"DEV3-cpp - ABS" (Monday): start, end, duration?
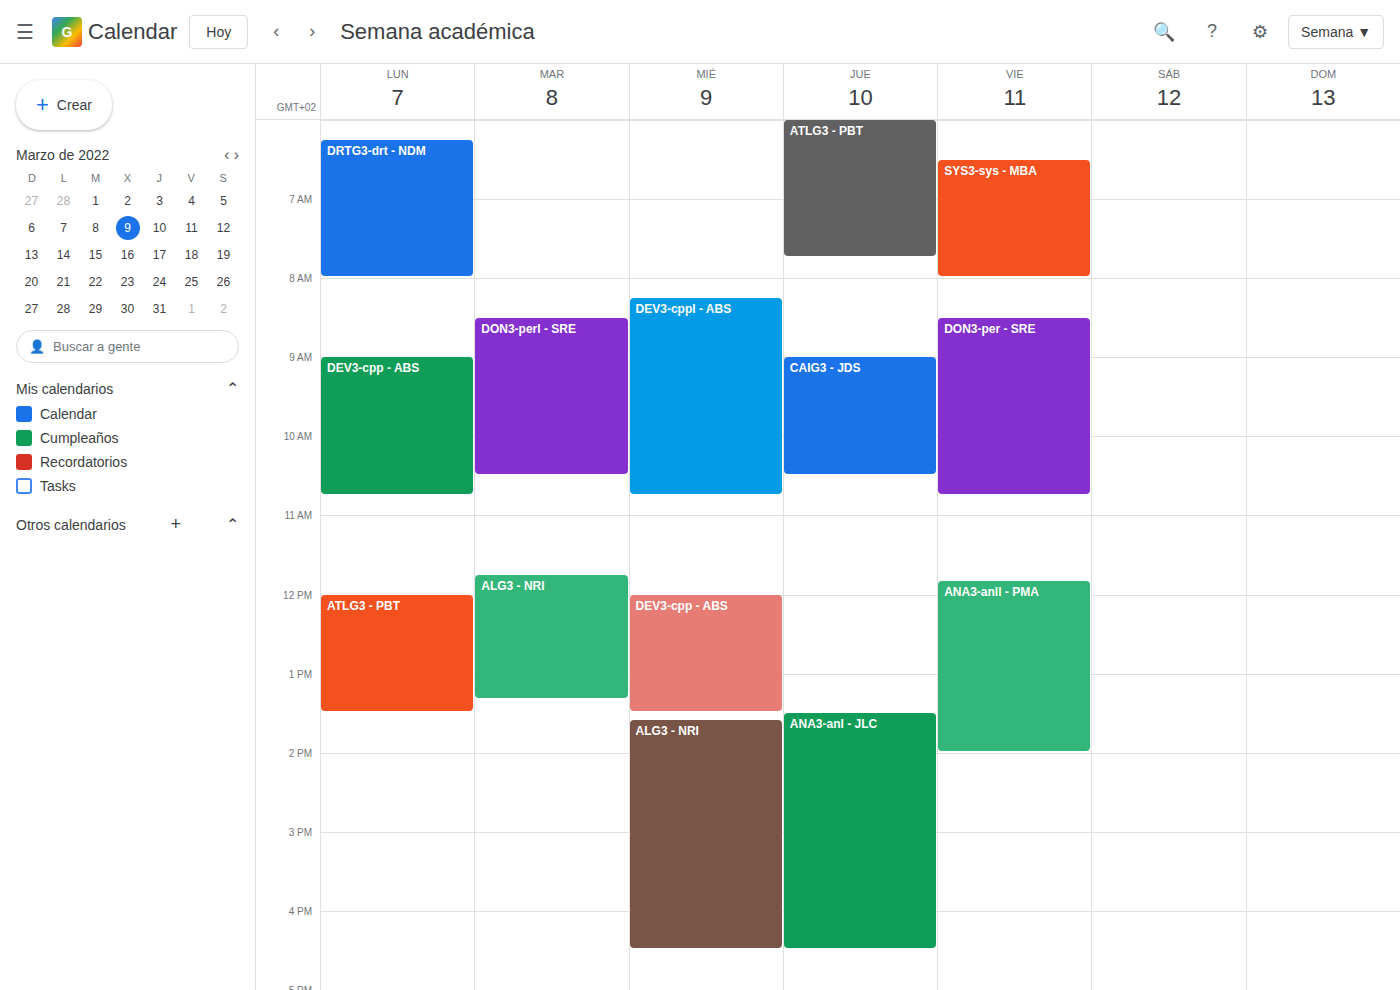
9:00 AM to 10:45 AM, 1 hour 45 minutes